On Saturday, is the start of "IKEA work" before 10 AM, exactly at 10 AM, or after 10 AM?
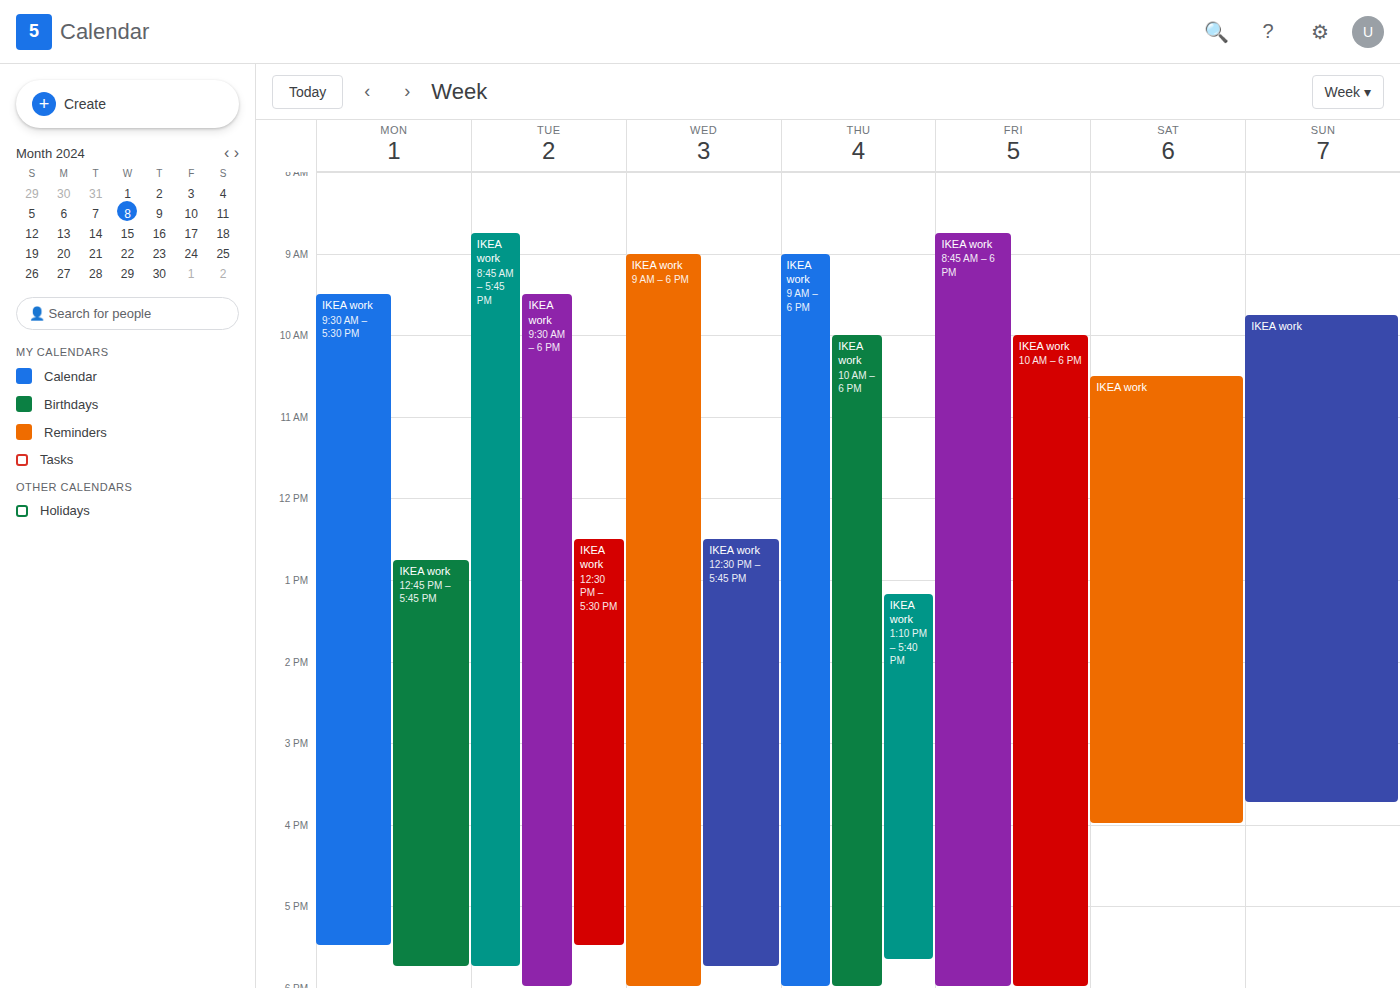
10:30 AM -- after 10 AM, 30 minutes below the 10 AM line.